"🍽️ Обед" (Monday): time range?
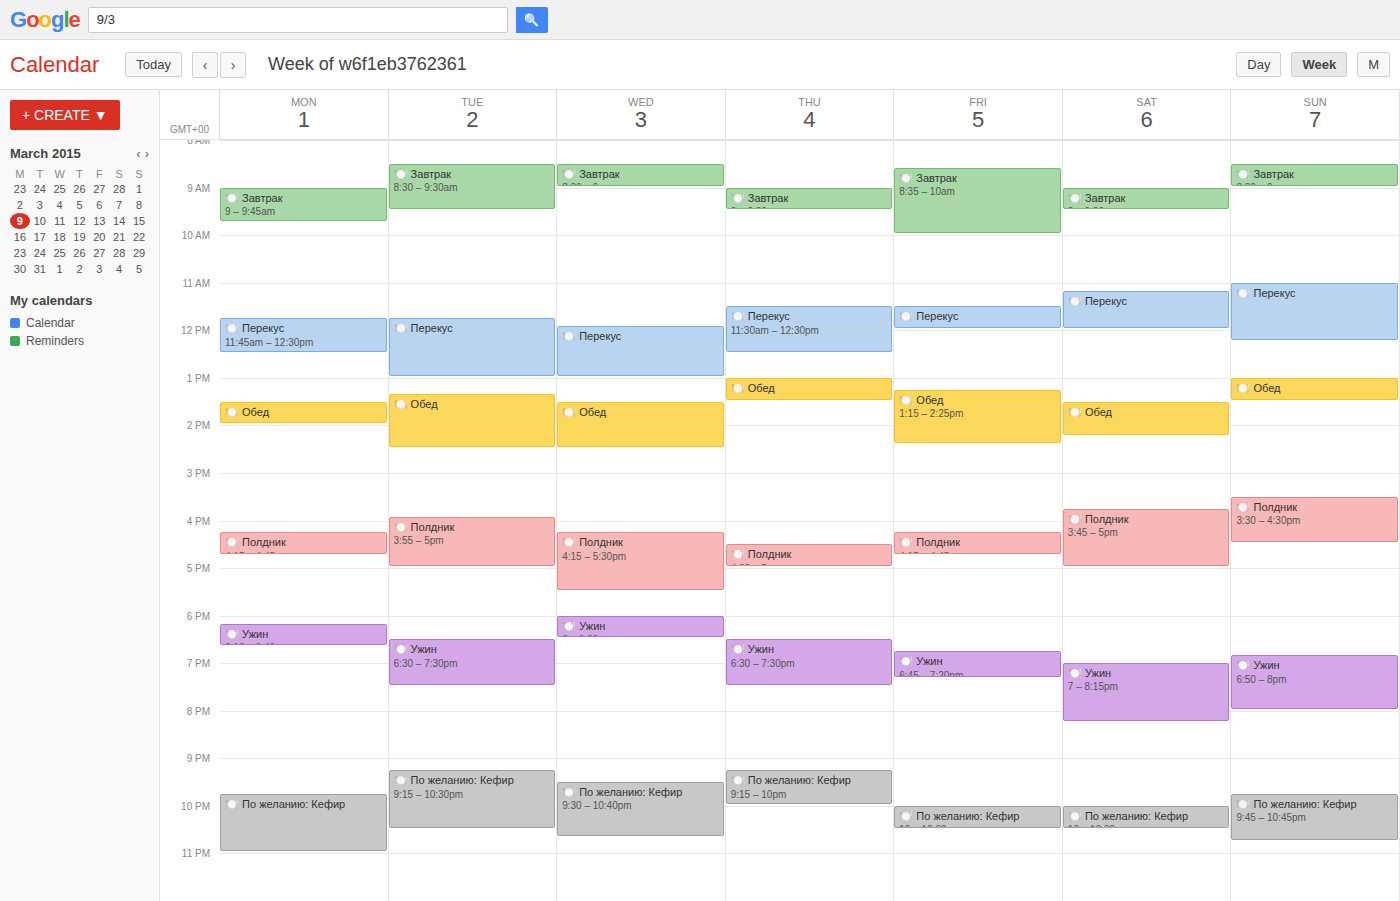
1:30 PM to 2:00 PM